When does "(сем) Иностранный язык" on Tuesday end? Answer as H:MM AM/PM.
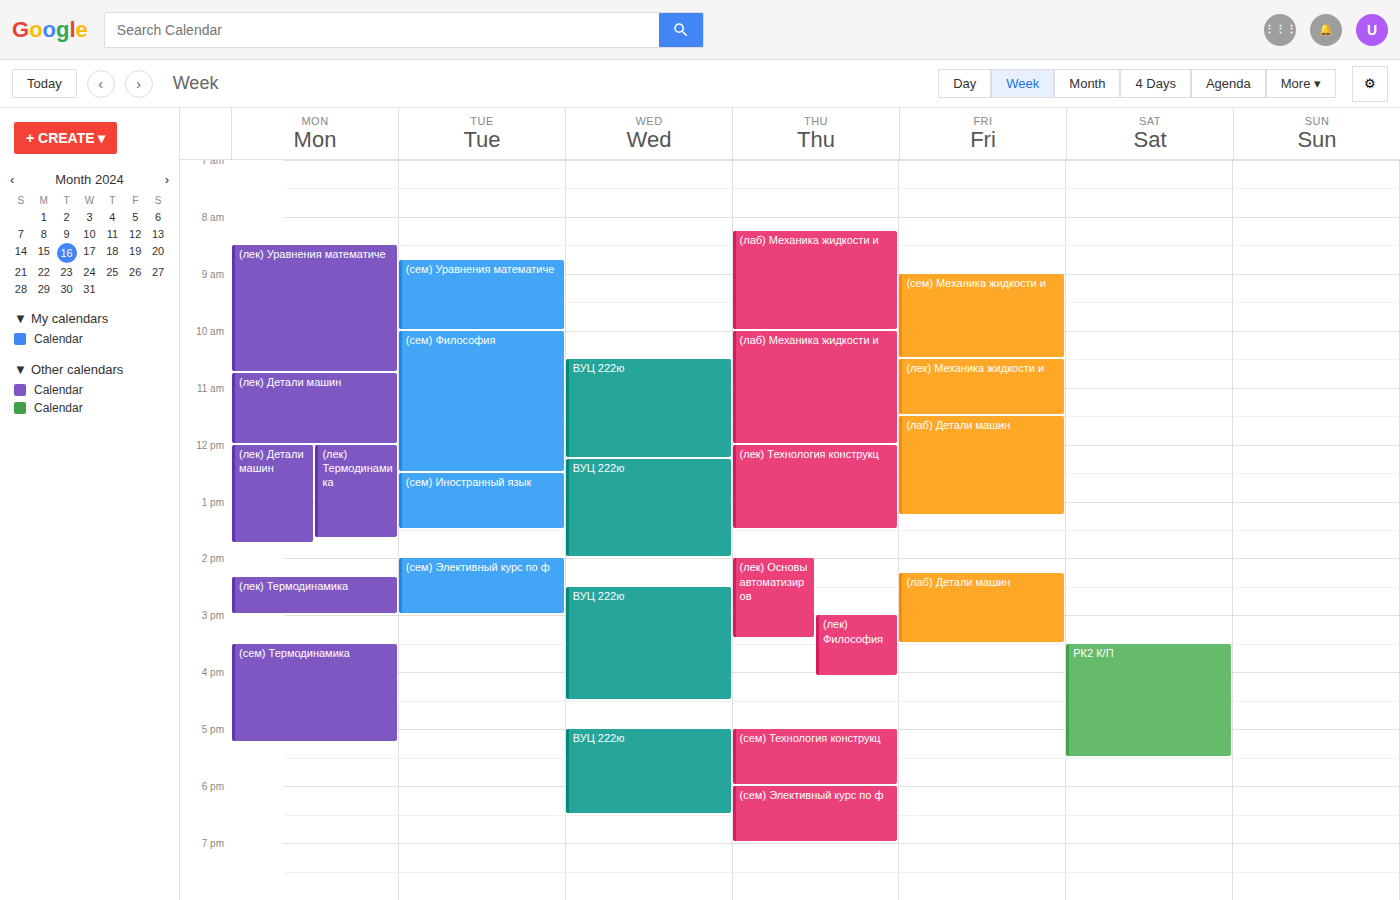
1:30 PM